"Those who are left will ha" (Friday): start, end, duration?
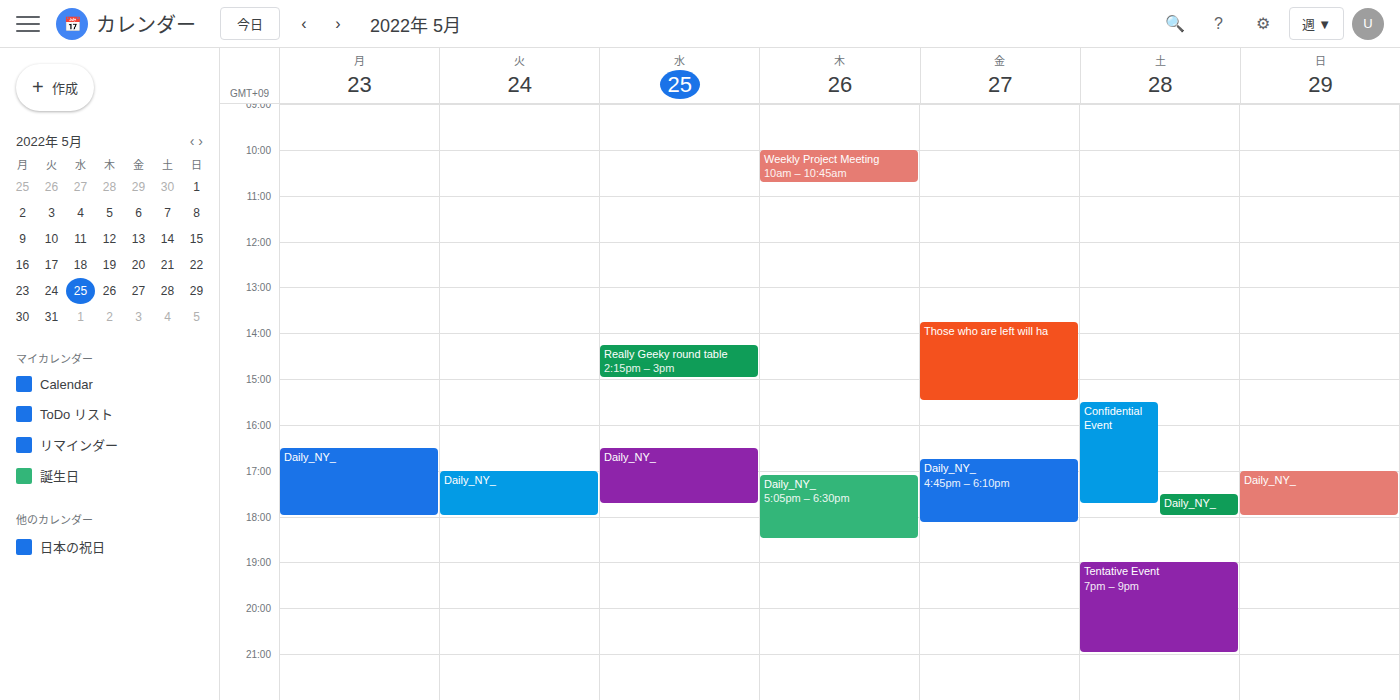
1:45 PM to 3:30 PM, 1 hour 45 minutes